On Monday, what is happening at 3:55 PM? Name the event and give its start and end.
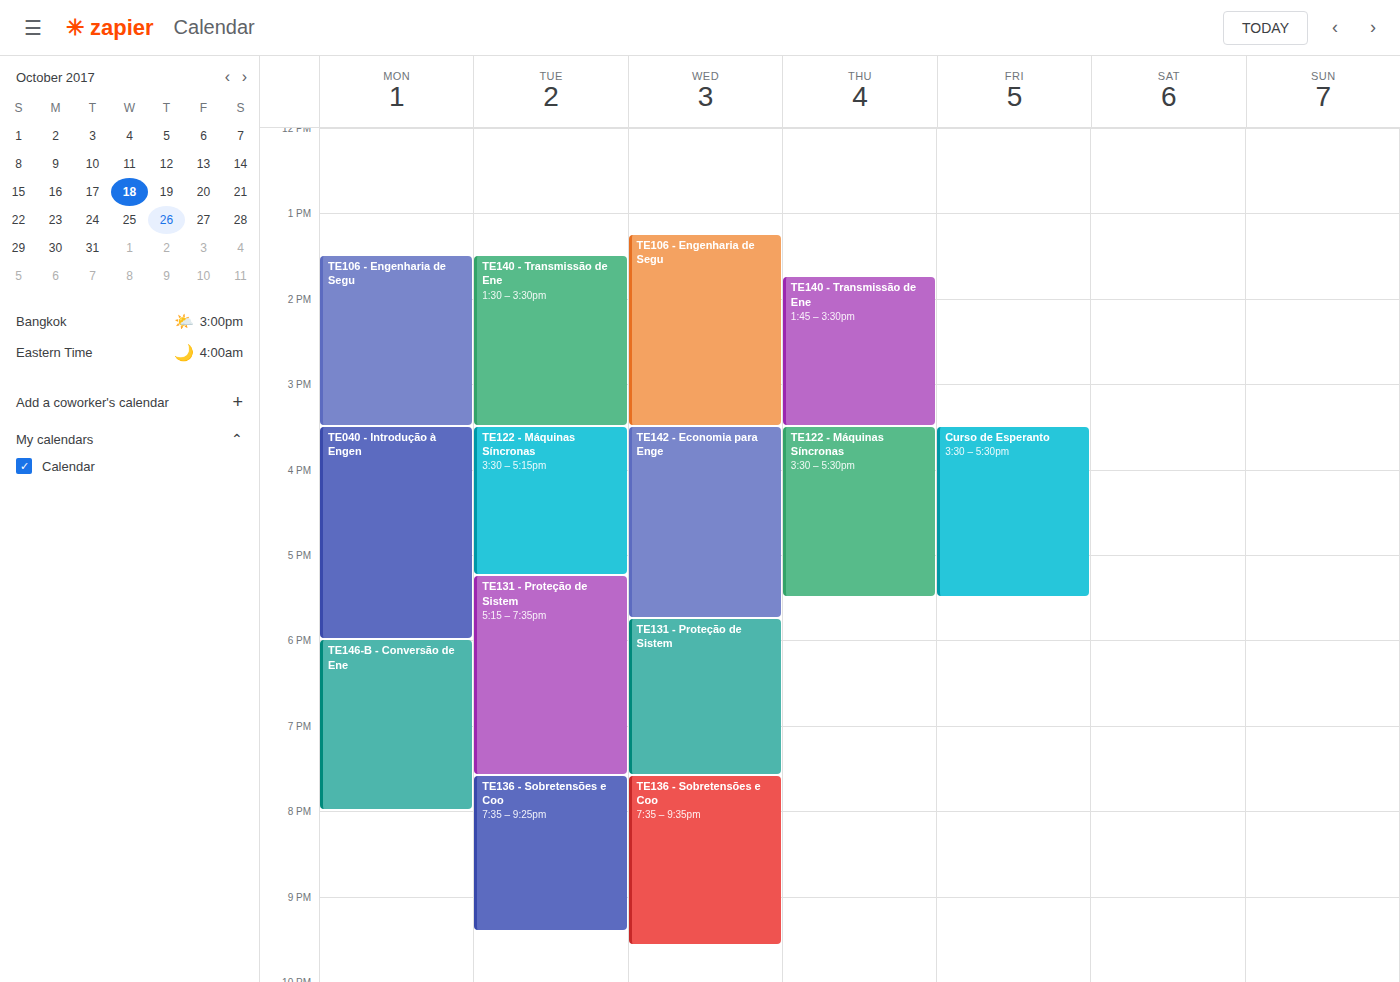
"TE040 - Introdução à Engen", 3:30 PM to 6:00 PM